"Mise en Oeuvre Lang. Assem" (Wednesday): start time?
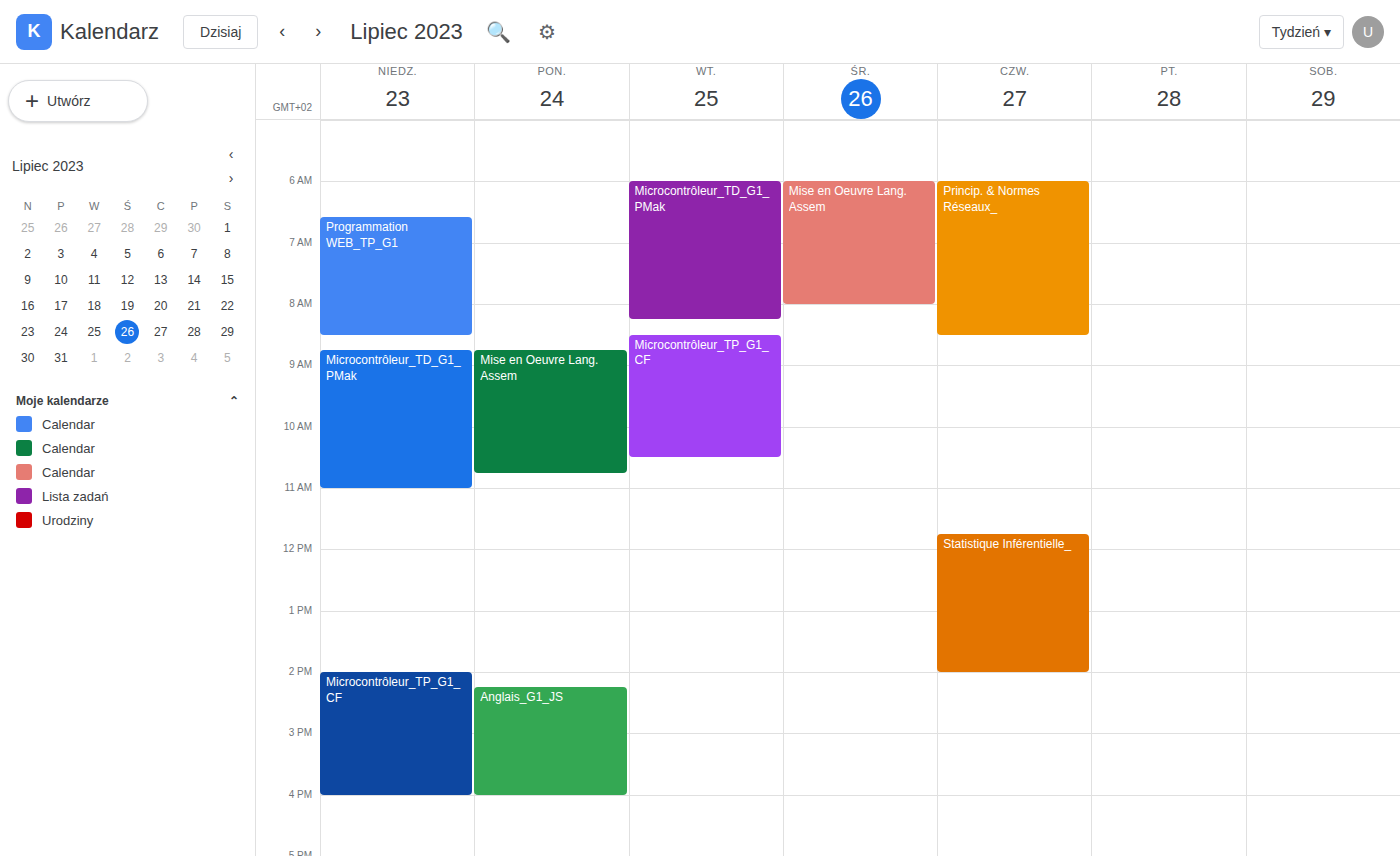
6:00 AM